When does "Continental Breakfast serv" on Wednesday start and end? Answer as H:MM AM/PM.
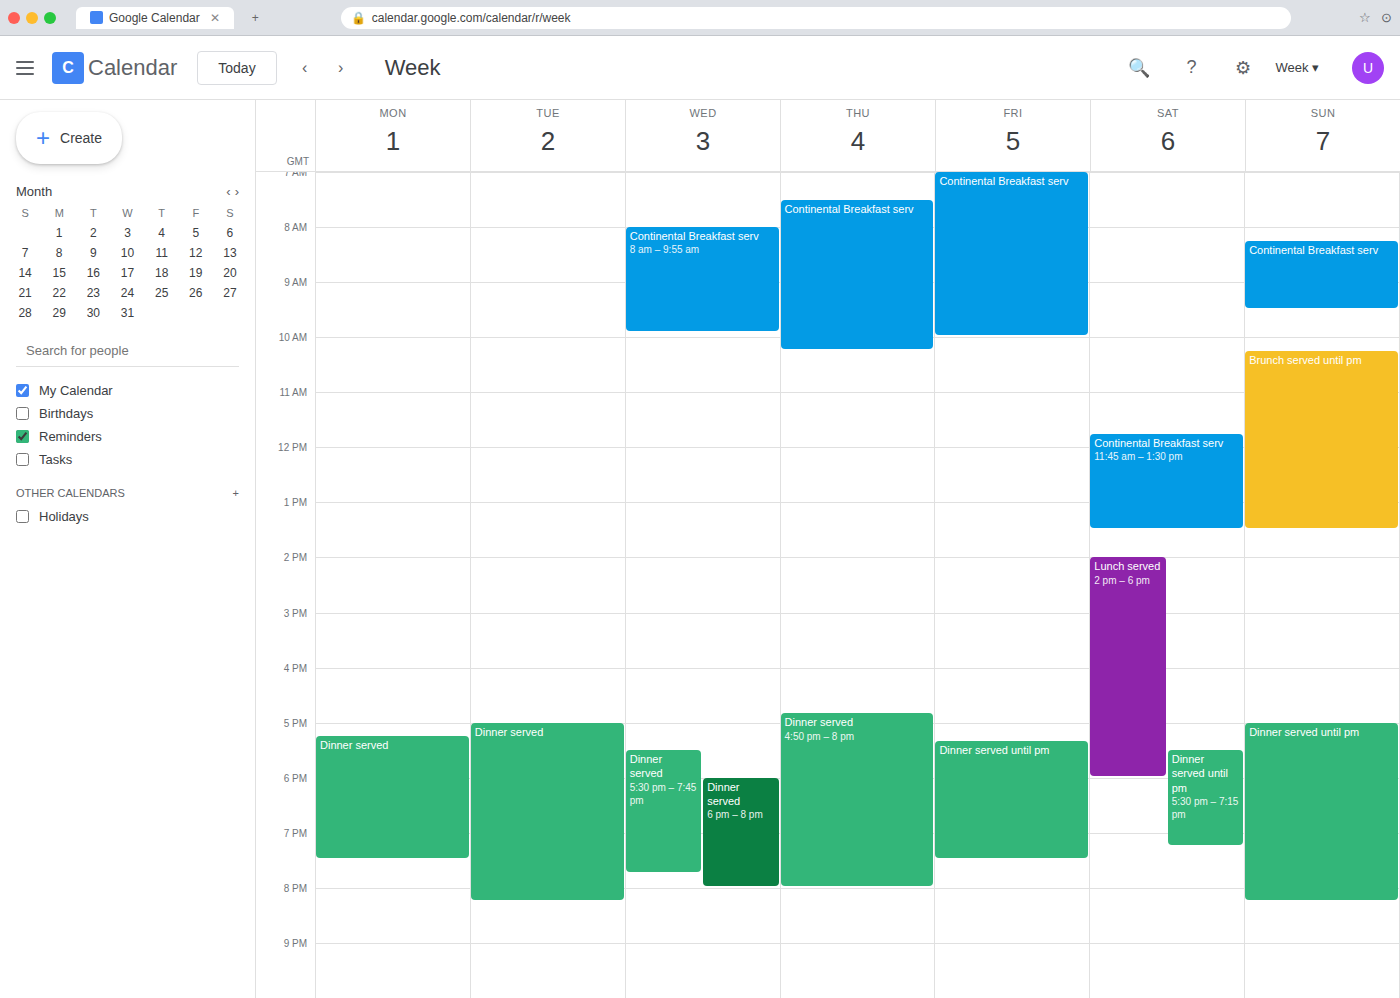
8:00 AM to 9:55 AM